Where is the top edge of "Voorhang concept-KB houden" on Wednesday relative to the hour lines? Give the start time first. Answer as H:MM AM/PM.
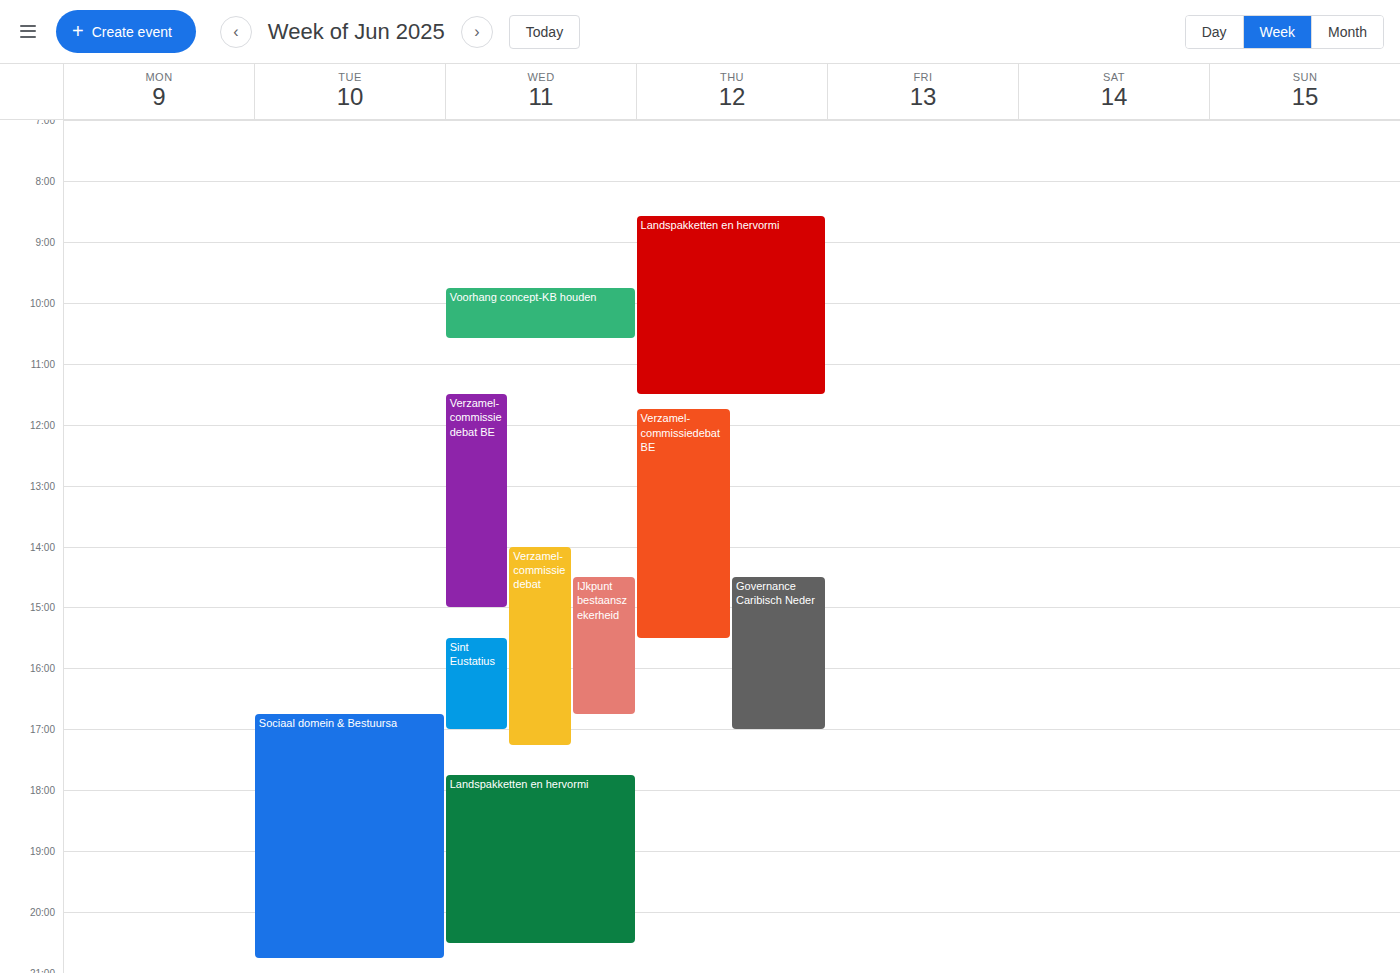
9:45 AM -- neither: three quarters of the way from the 9 AM line to the 10 AM line.